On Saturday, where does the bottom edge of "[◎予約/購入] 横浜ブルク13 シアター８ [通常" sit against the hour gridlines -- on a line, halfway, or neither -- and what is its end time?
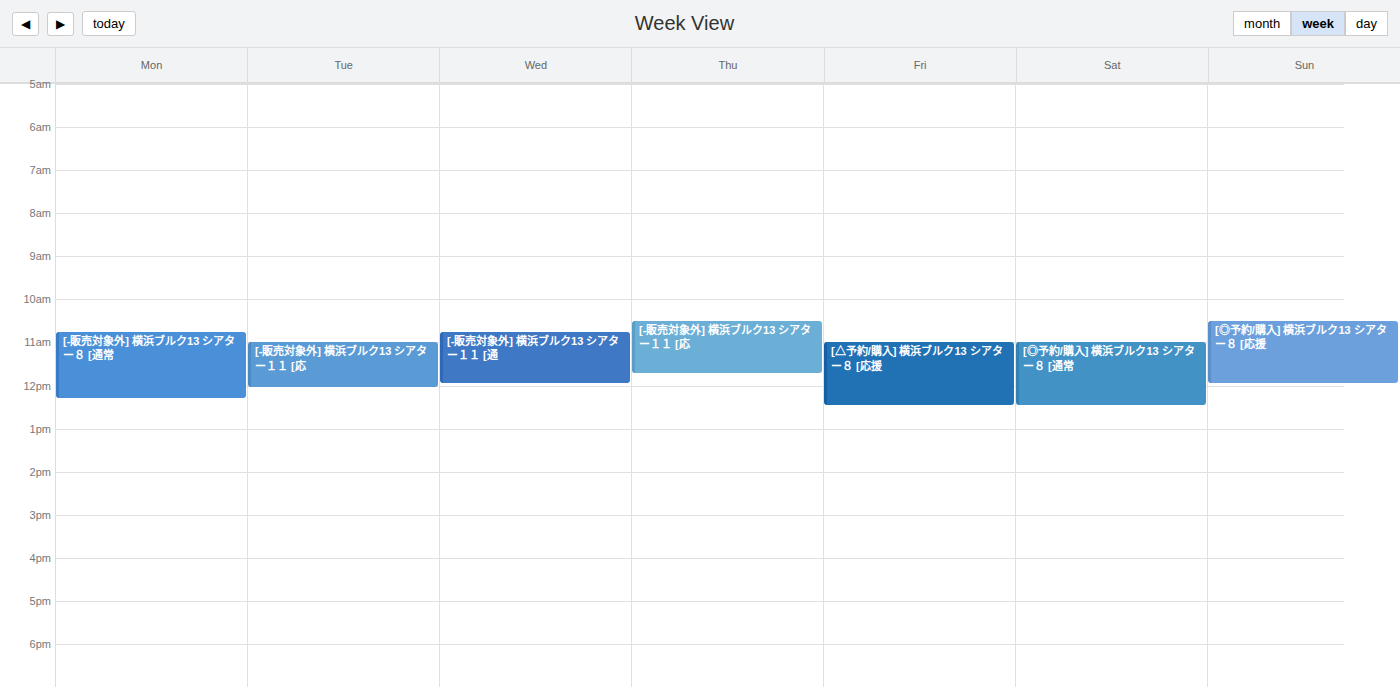
12:30 PM -- halfway between the 12 PM and 1 PM lines.